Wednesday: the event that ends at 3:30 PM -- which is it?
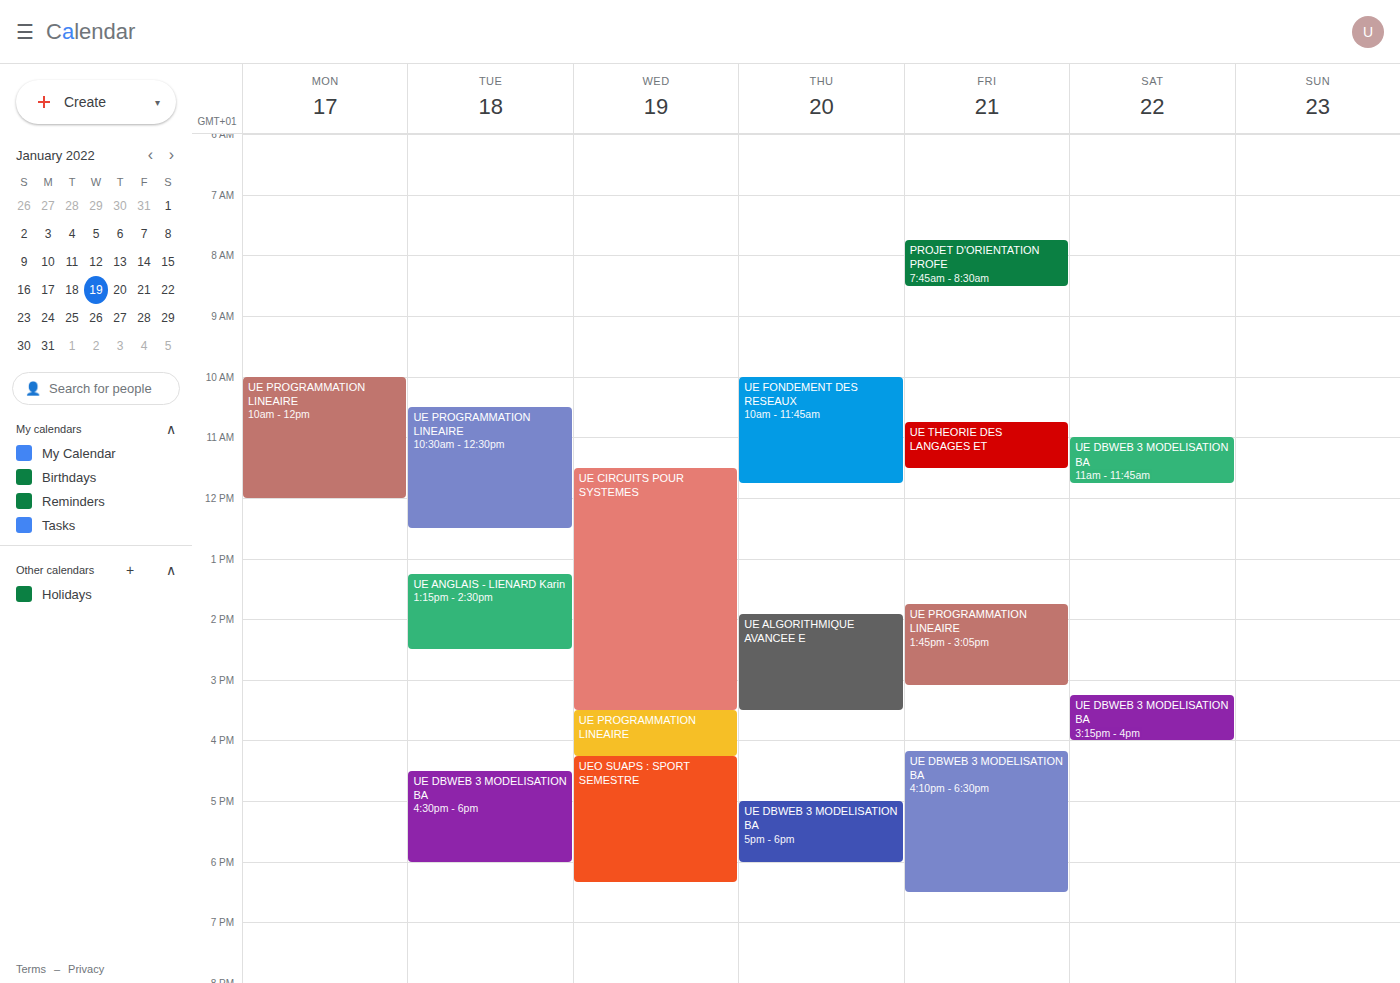
"UE CIRCUITS POUR SYSTEMES"